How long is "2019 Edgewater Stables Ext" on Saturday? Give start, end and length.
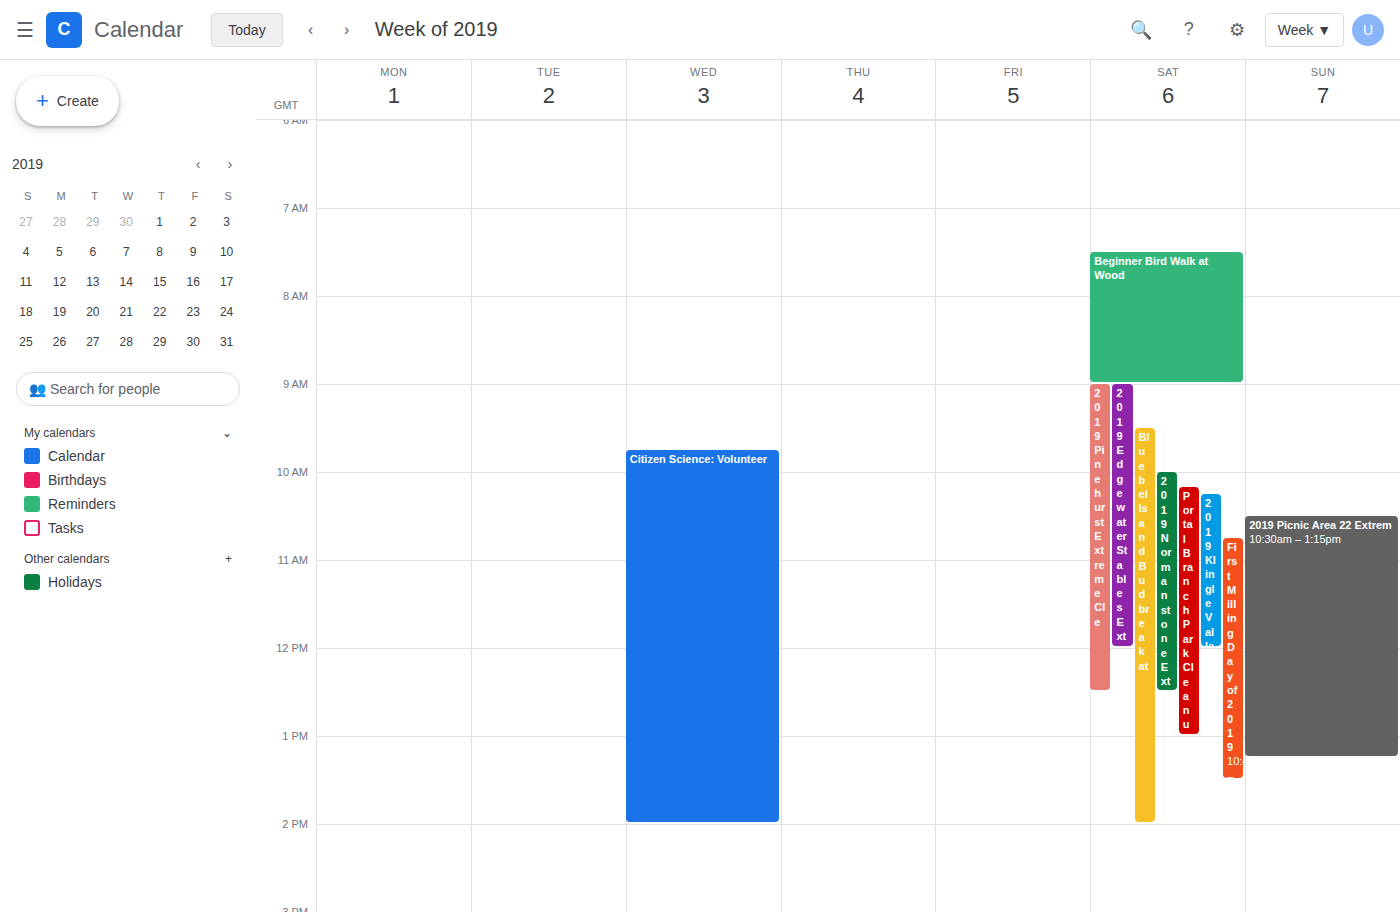
9:00 AM to 12:00 PM, 3 hours